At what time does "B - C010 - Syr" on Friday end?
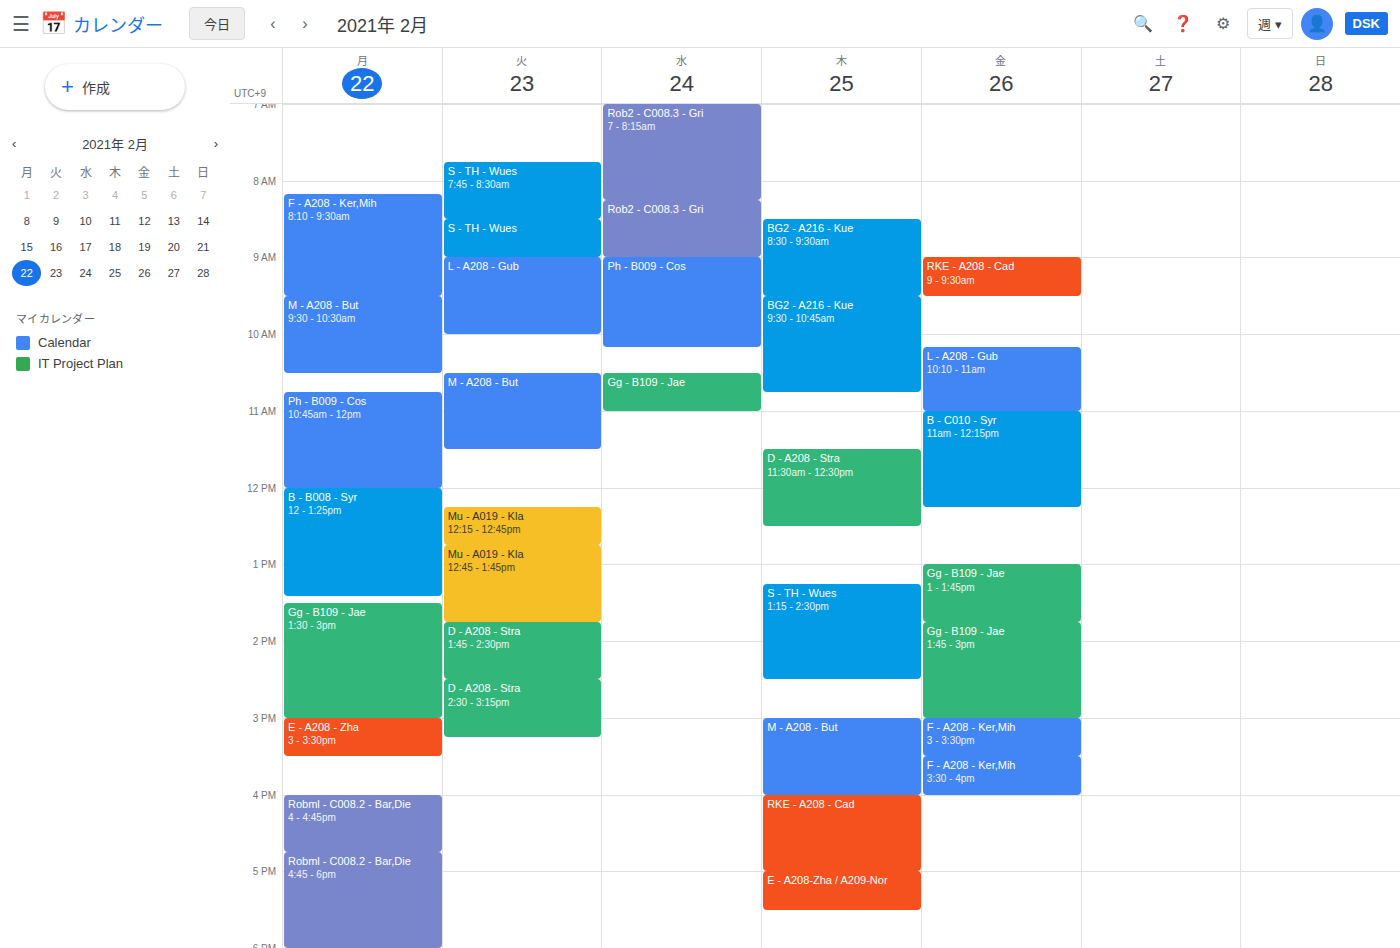
12:15 PM